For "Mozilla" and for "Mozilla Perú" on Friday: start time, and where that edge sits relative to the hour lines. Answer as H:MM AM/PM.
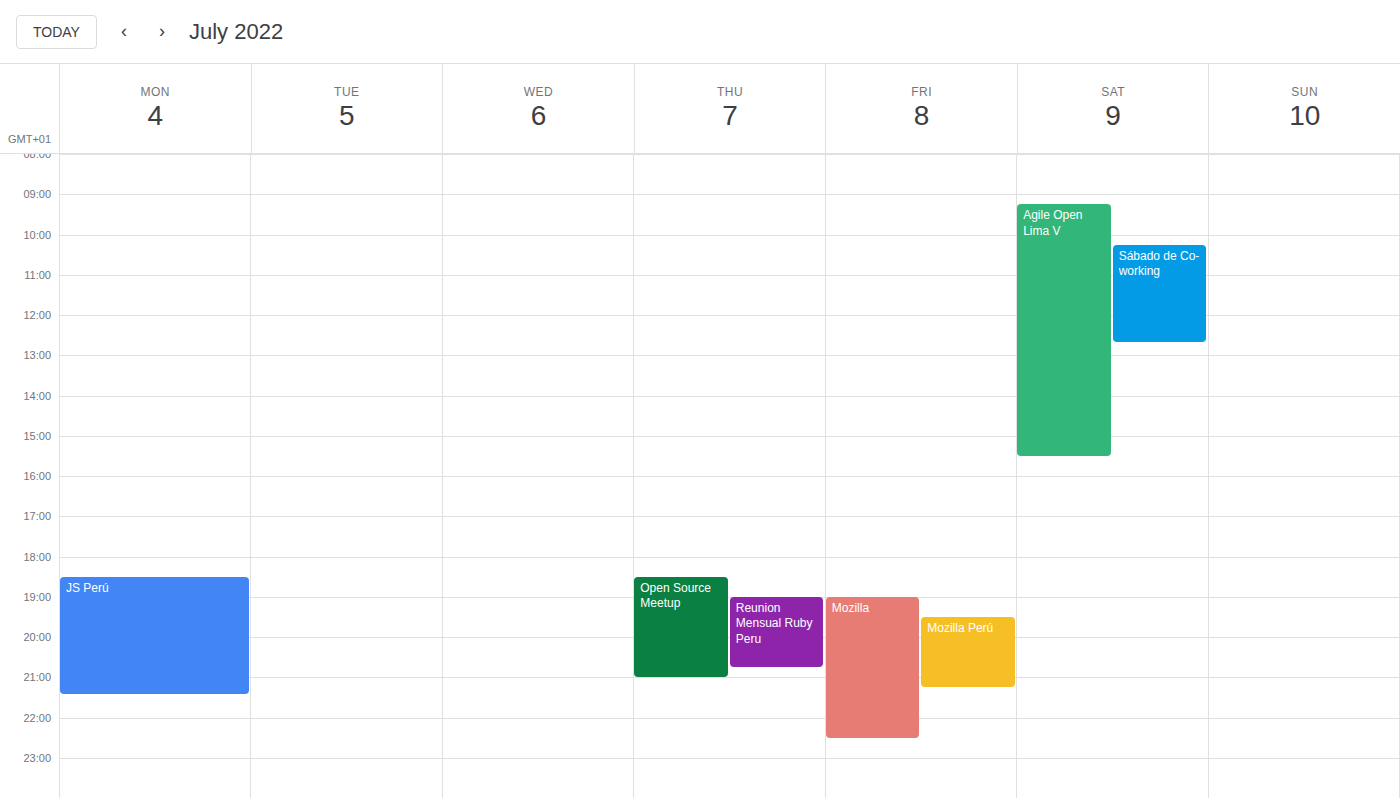
"Mozilla": 7:00 PM, exactly on the 7 PM line. "Mozilla Perú": 7:30 PM, halfway between the 7 PM and 8 PM lines.